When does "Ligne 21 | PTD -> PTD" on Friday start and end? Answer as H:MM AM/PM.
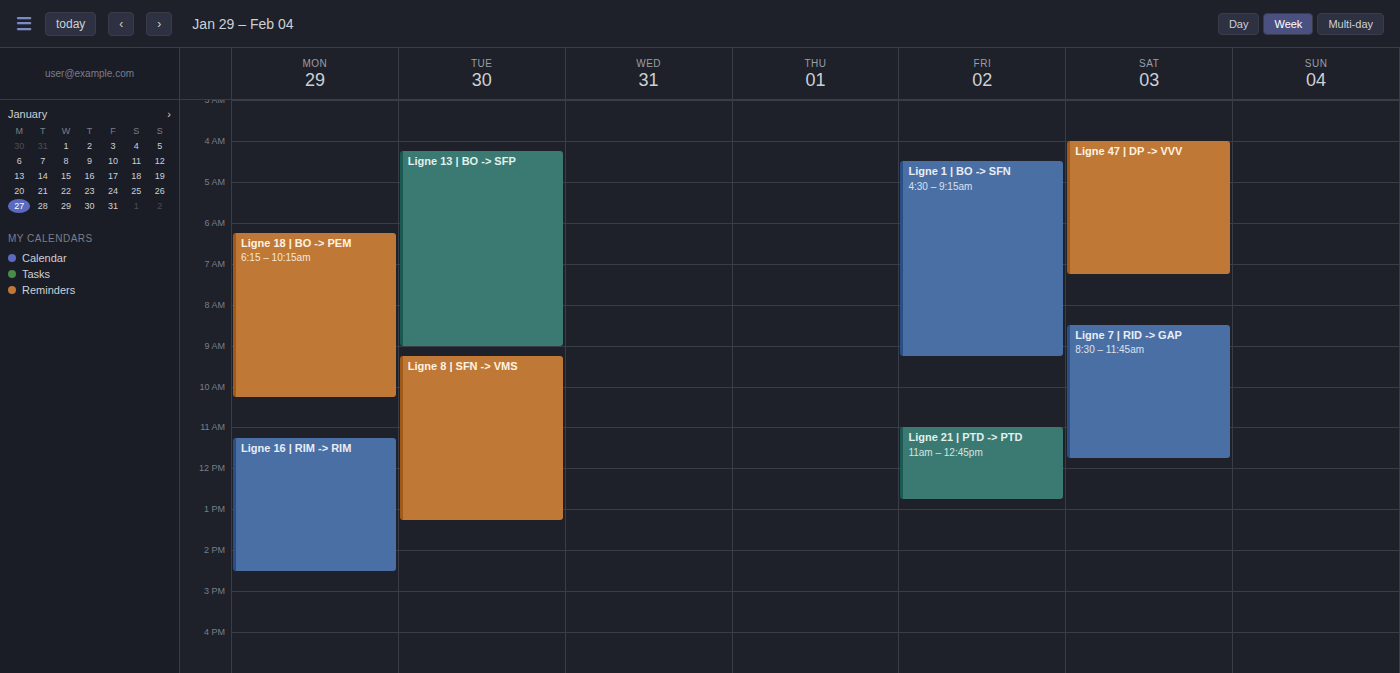
11:00 AM to 12:45 PM